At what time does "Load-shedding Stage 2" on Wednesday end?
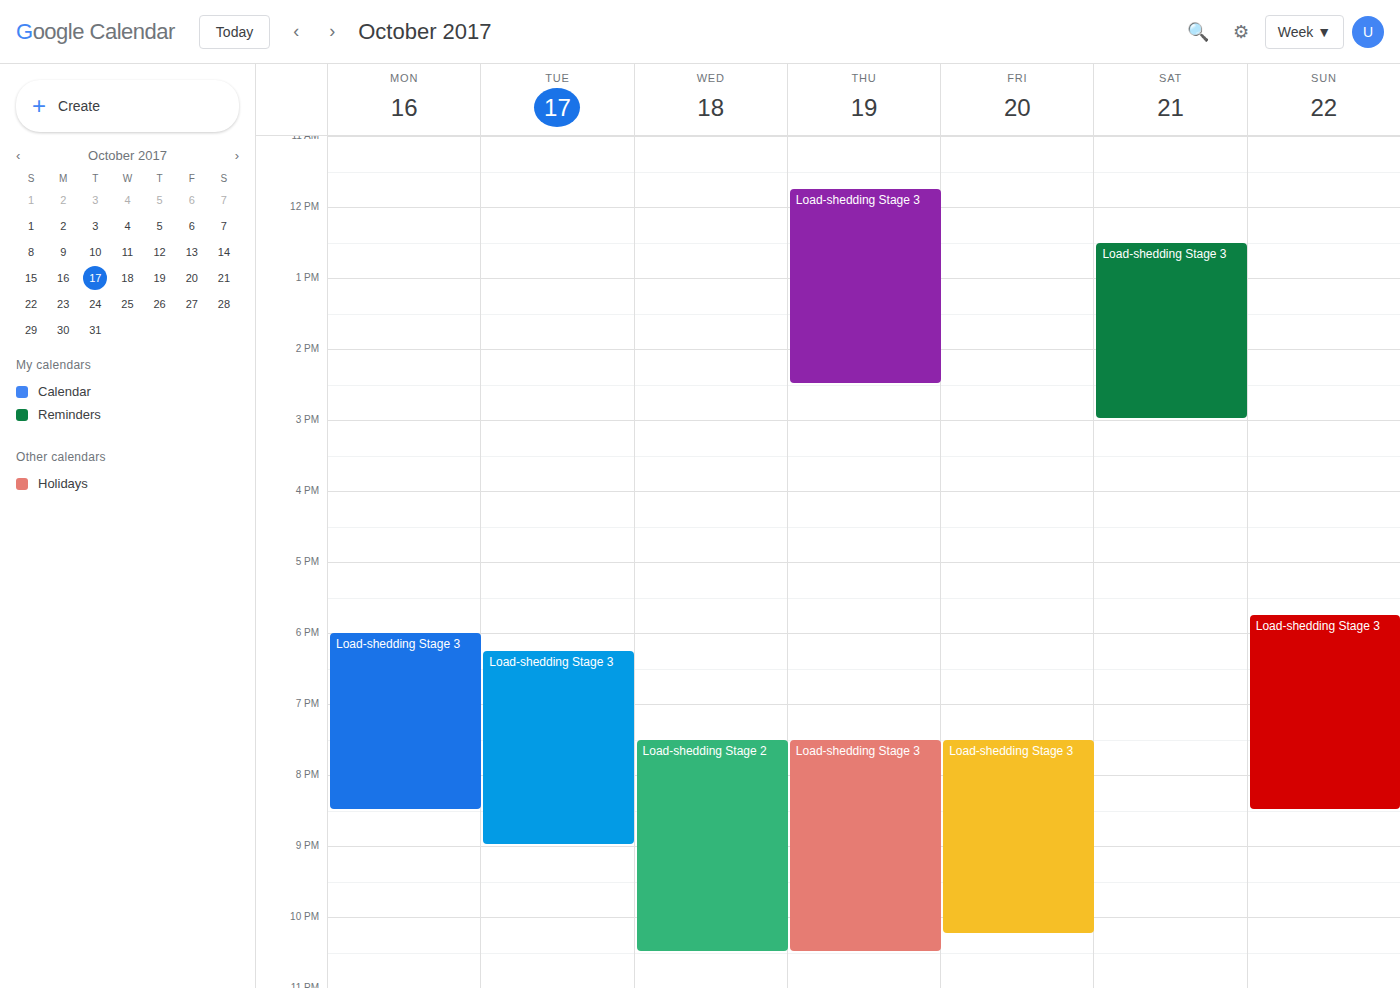
10:30 PM